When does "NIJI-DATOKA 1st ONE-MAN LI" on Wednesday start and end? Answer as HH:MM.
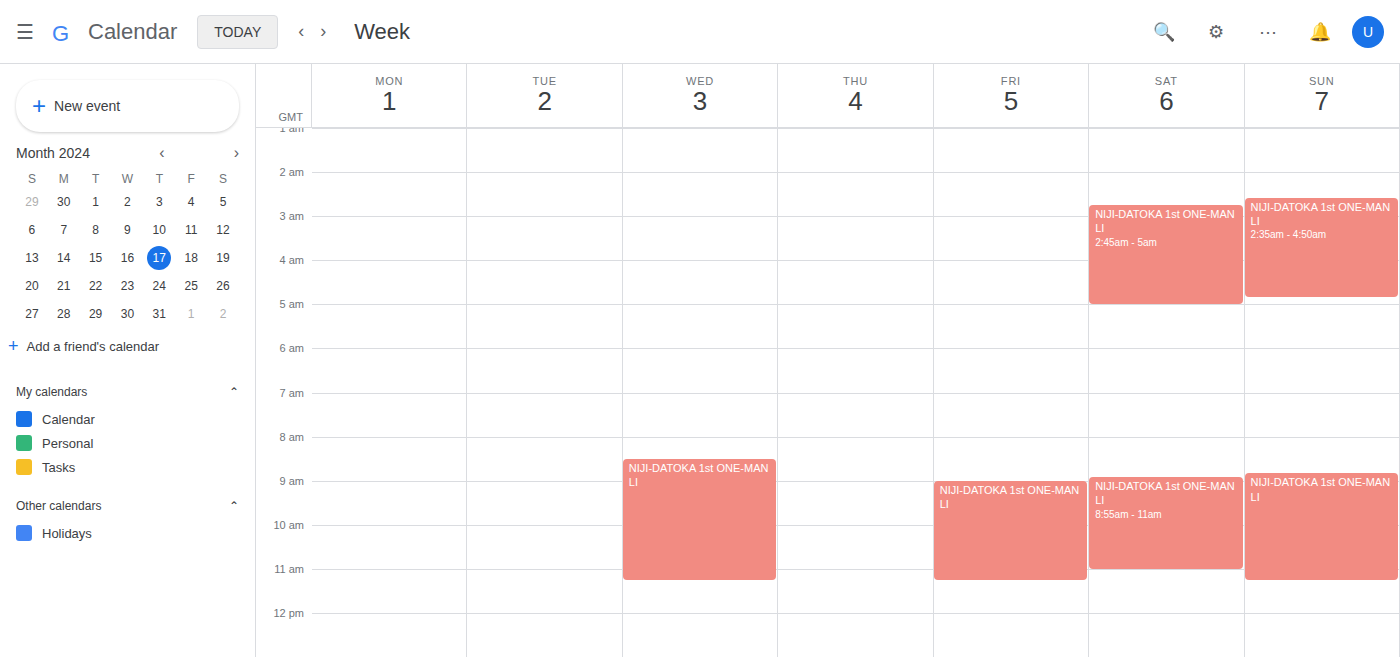
08:30 to 11:15